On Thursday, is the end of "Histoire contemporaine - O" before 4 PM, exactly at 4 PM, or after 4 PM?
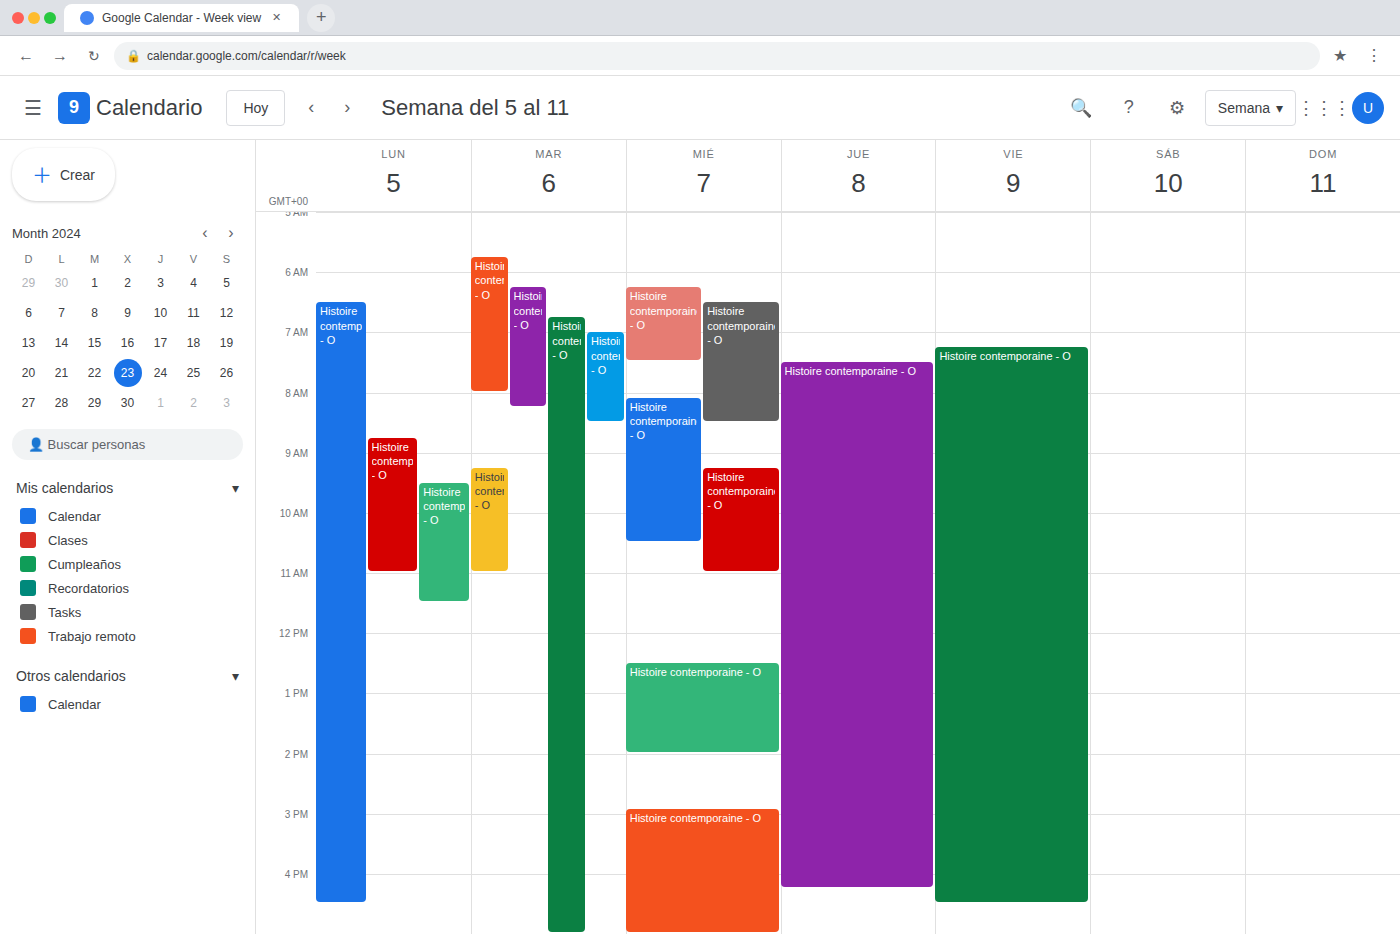
4:15 PM -- after 4 PM, 15 minutes below the 4 PM line.